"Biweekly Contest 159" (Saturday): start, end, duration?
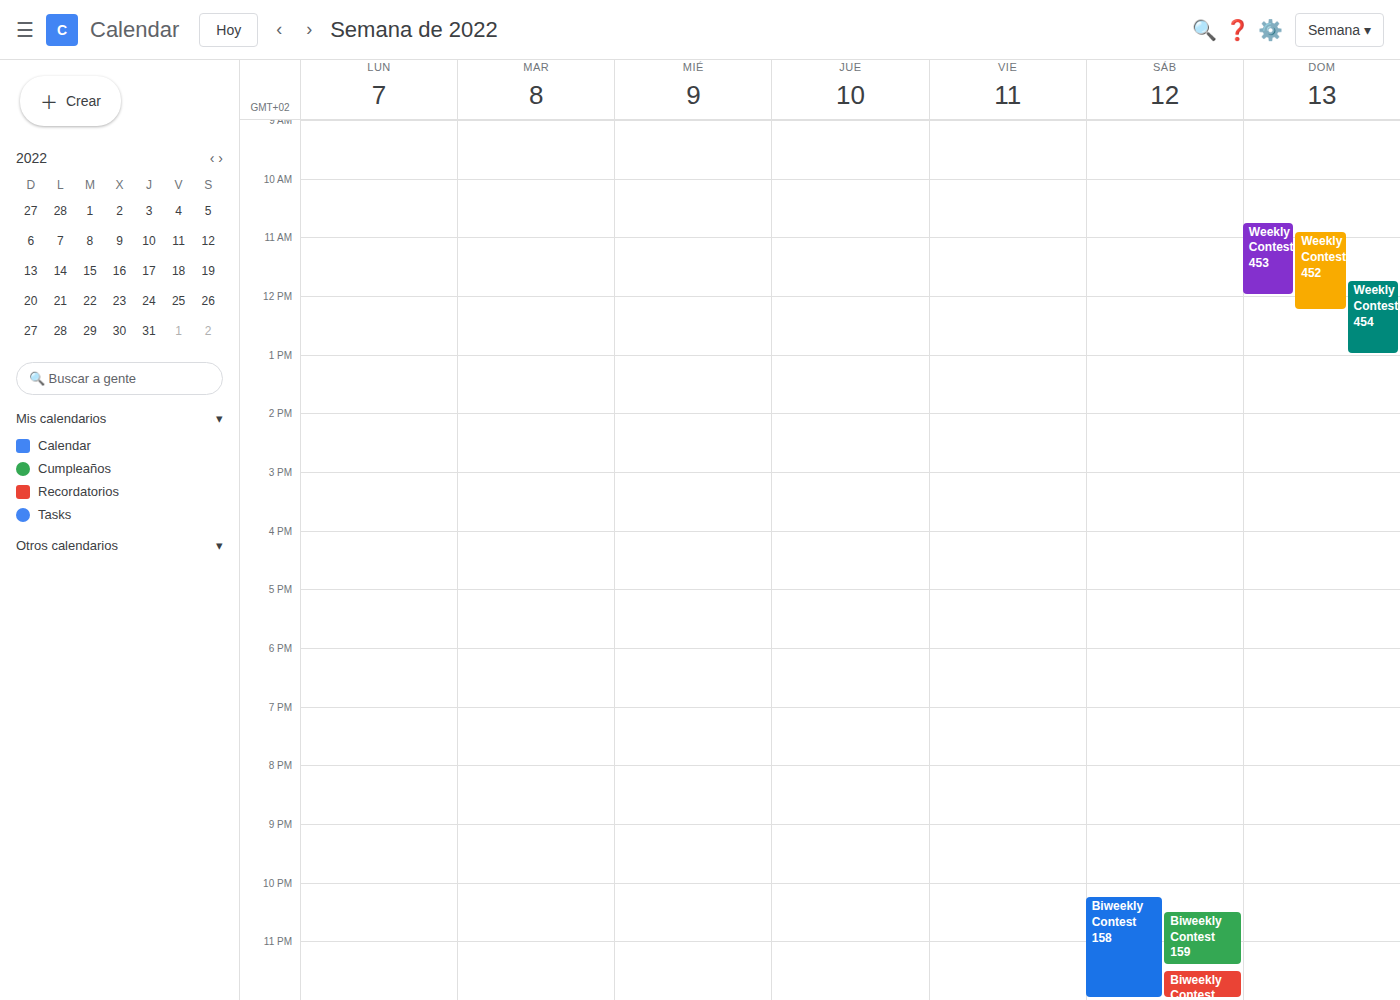
10:30 PM to 11:25 PM, 55 minutes